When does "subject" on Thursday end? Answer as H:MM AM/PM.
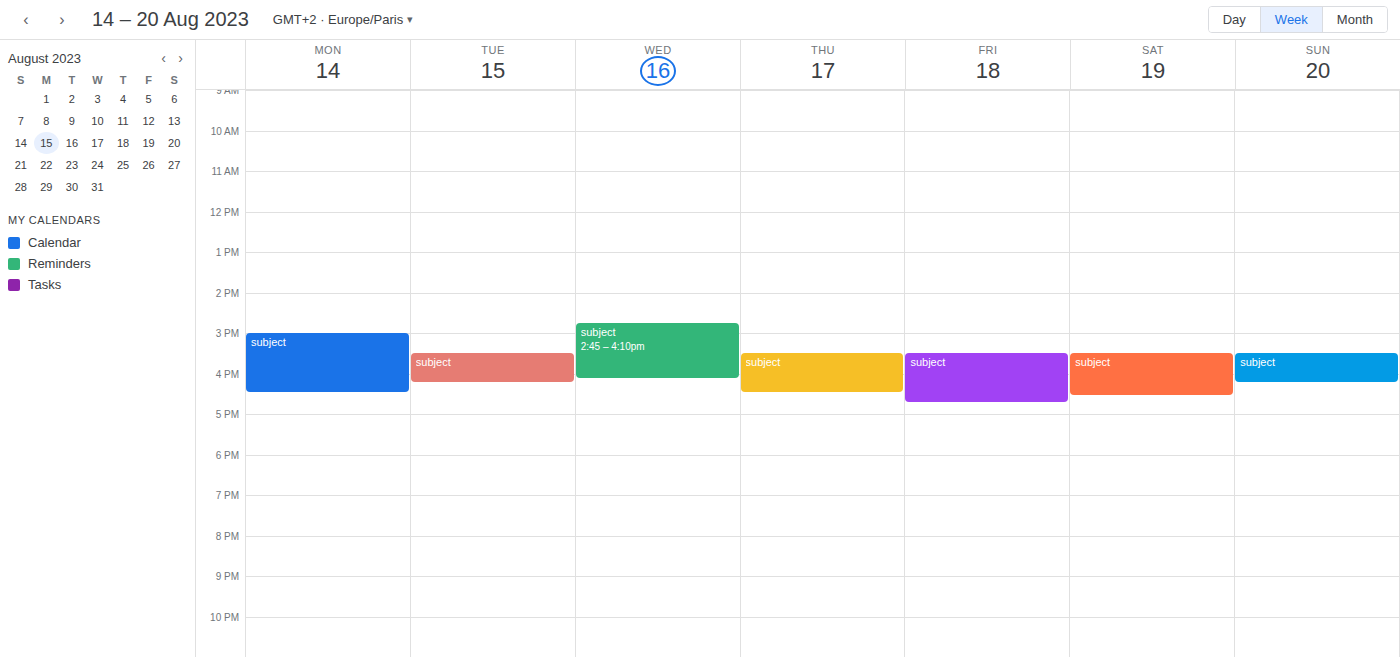
4:30 PM